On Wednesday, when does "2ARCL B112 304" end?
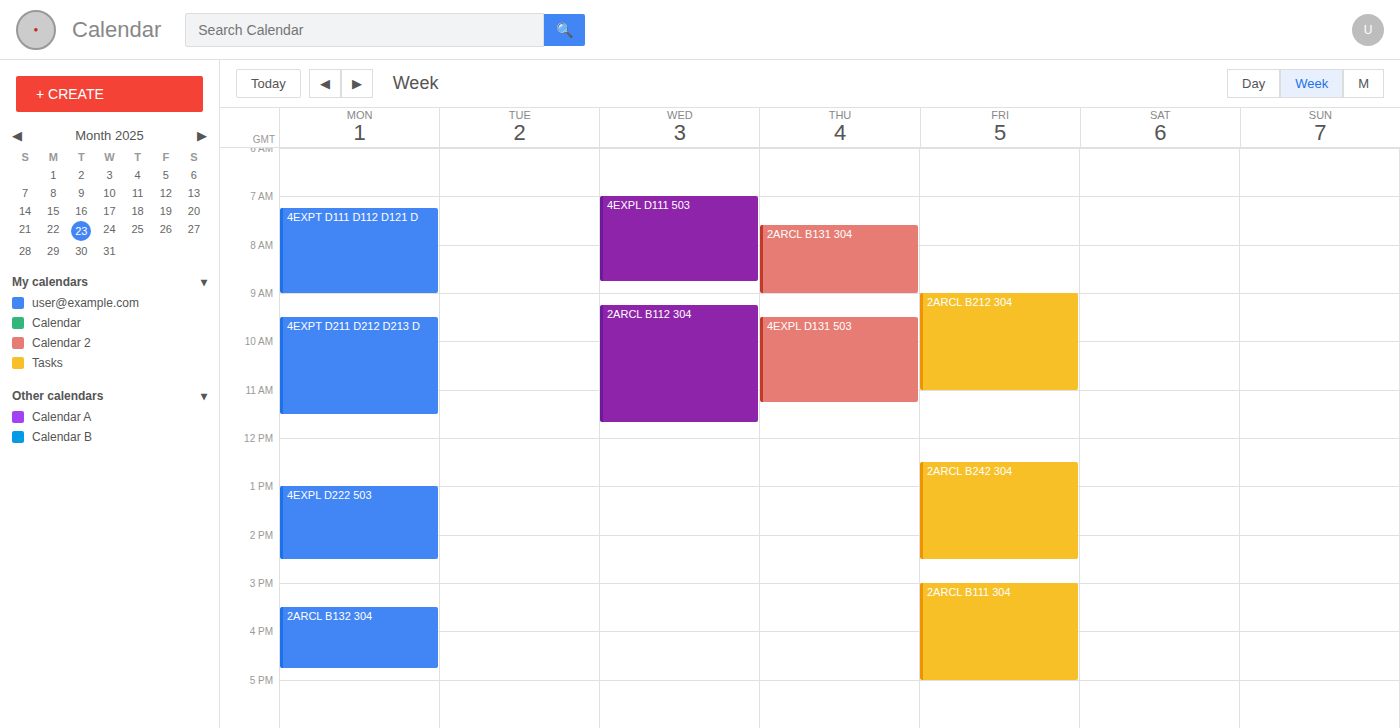
11:40 AM